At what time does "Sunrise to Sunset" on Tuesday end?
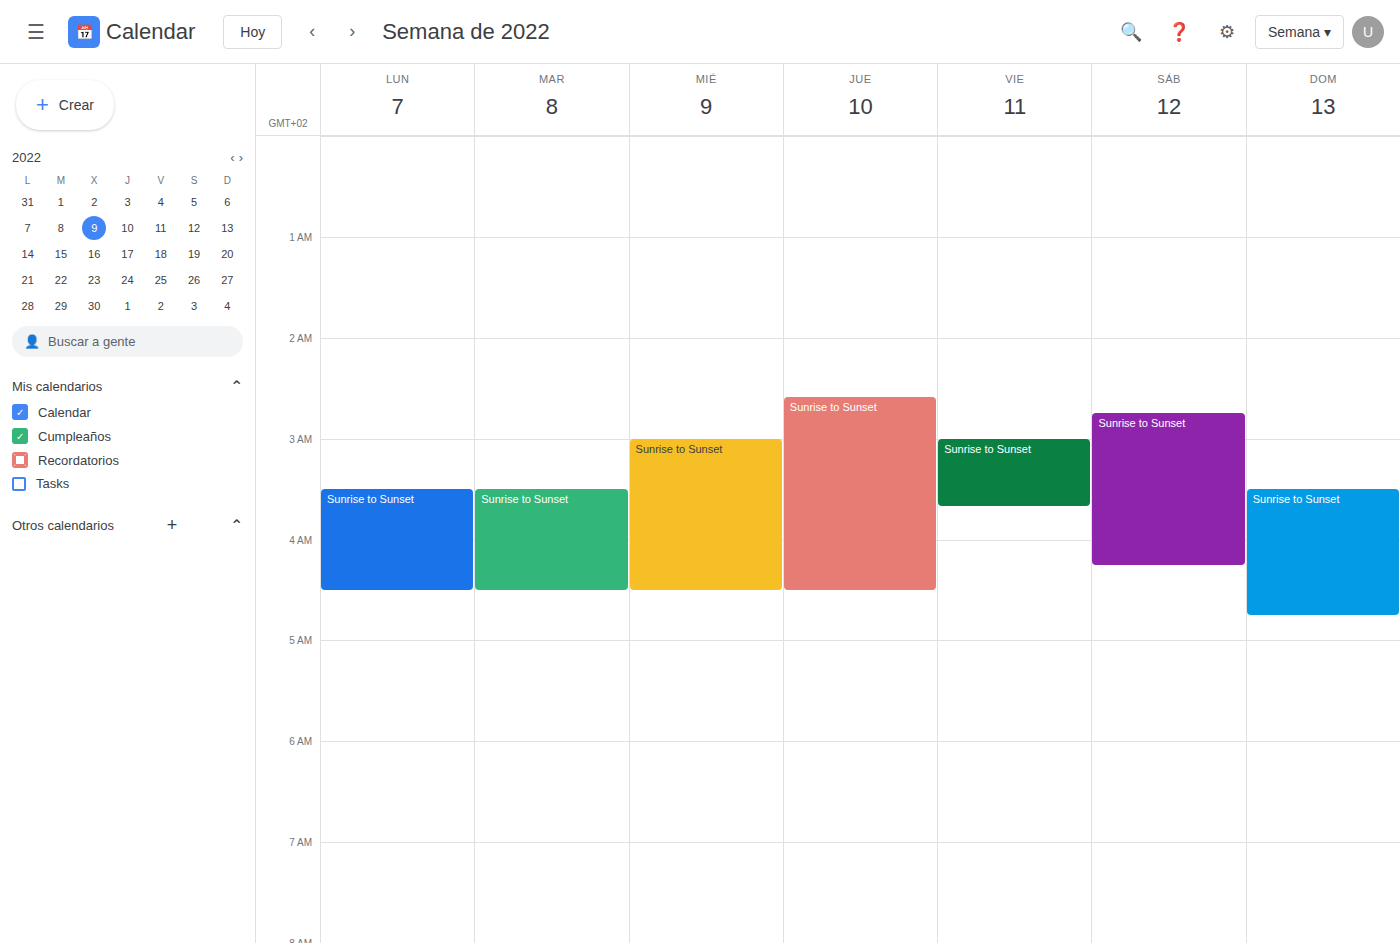
4:30 AM